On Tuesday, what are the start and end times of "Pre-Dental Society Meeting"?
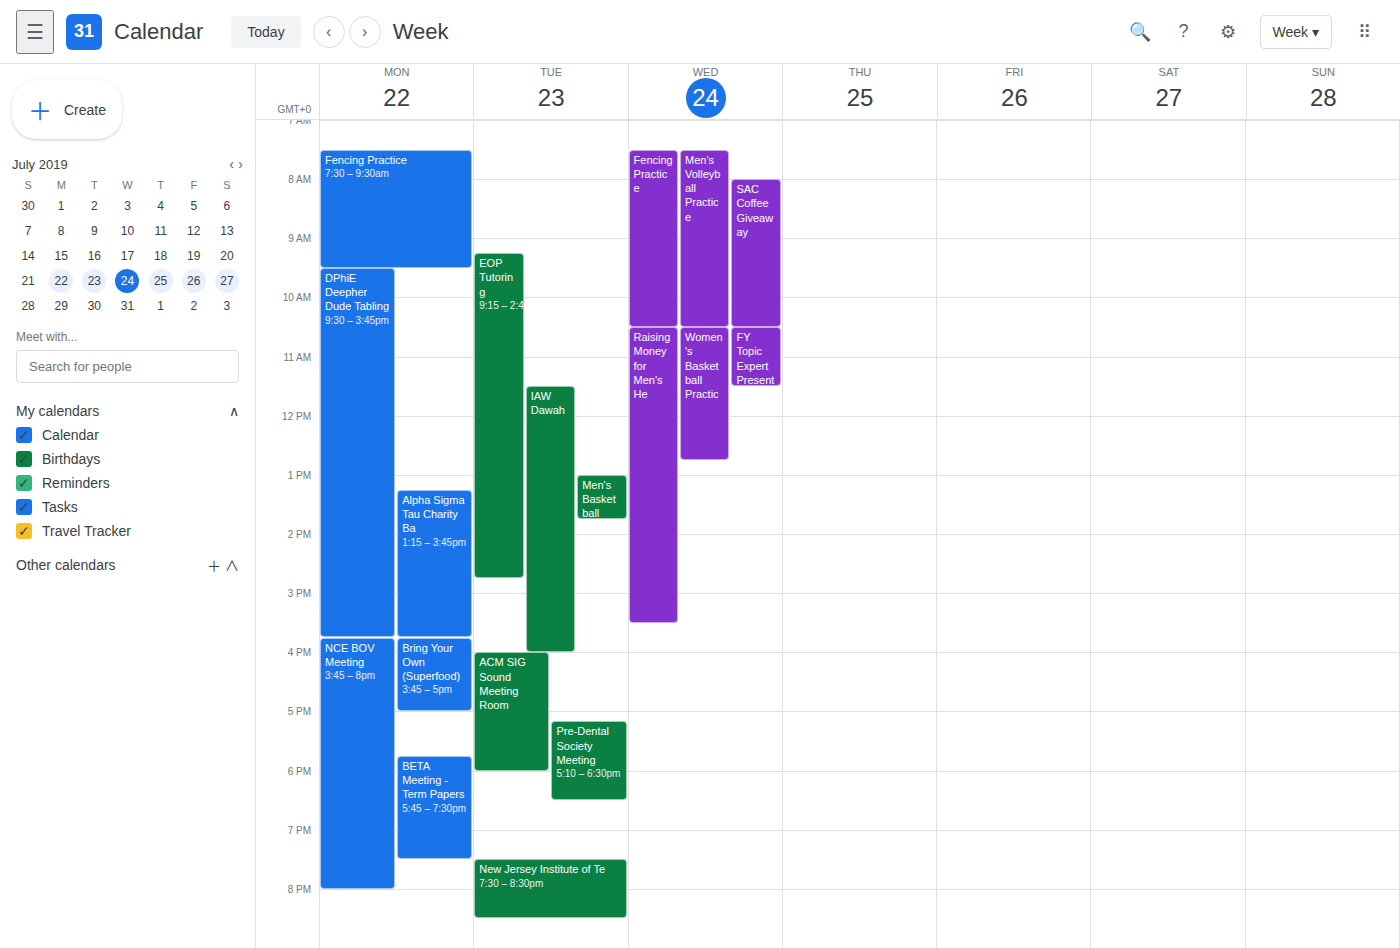
5:10 PM to 6:30 PM